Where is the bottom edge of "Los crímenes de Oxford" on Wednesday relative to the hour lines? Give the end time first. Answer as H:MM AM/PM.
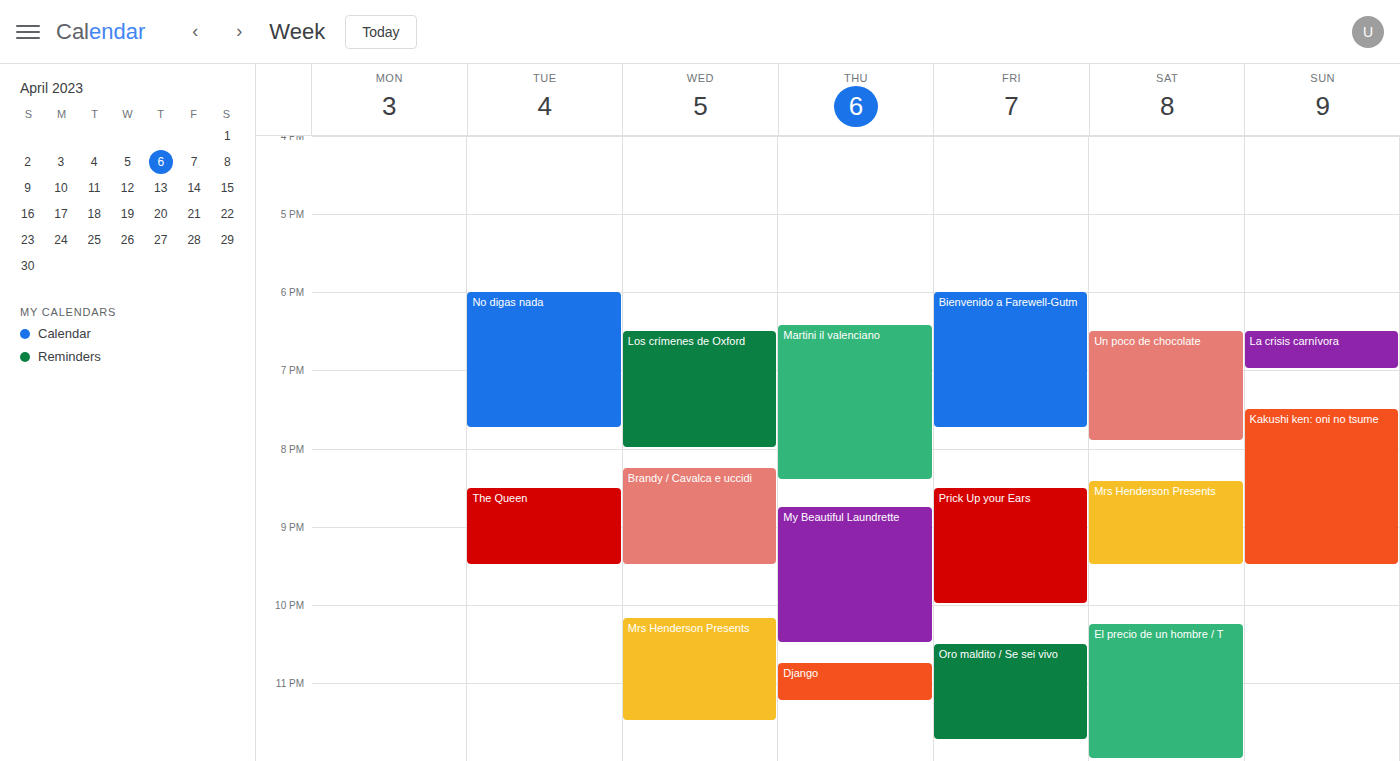
8:00 PM -- exactly on the 8 PM line.